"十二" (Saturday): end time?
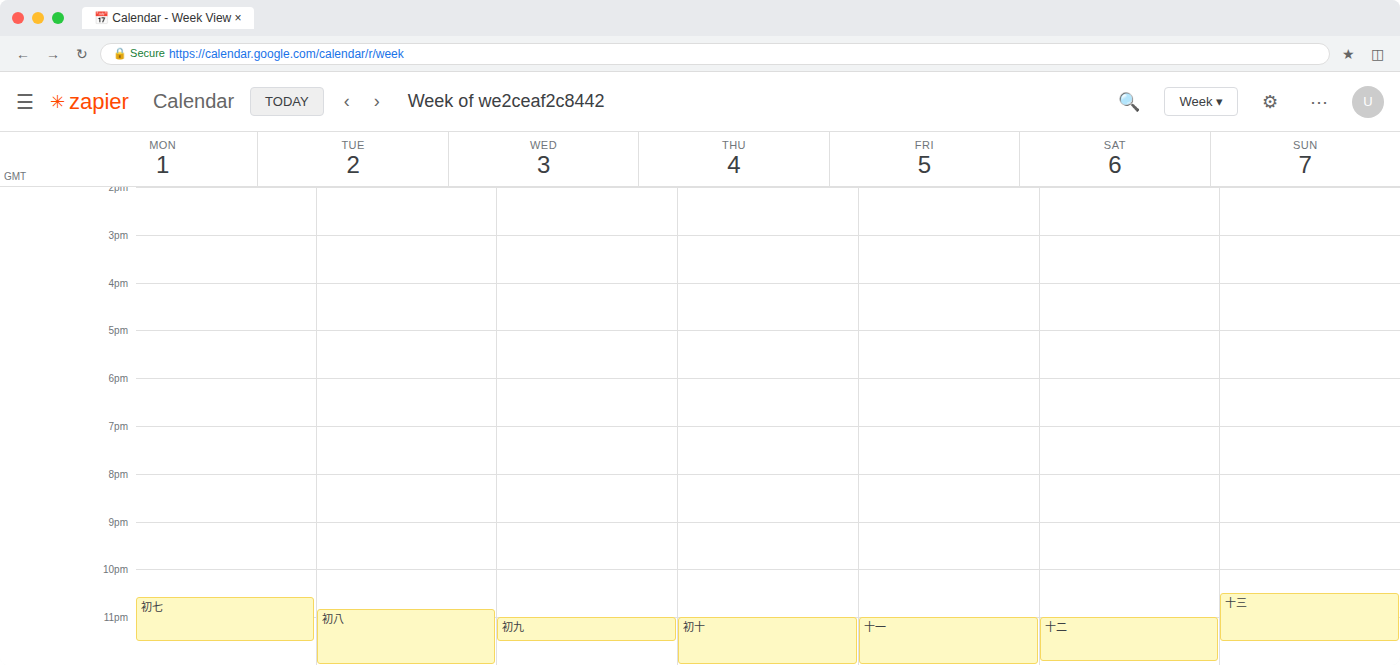
11:55 PM